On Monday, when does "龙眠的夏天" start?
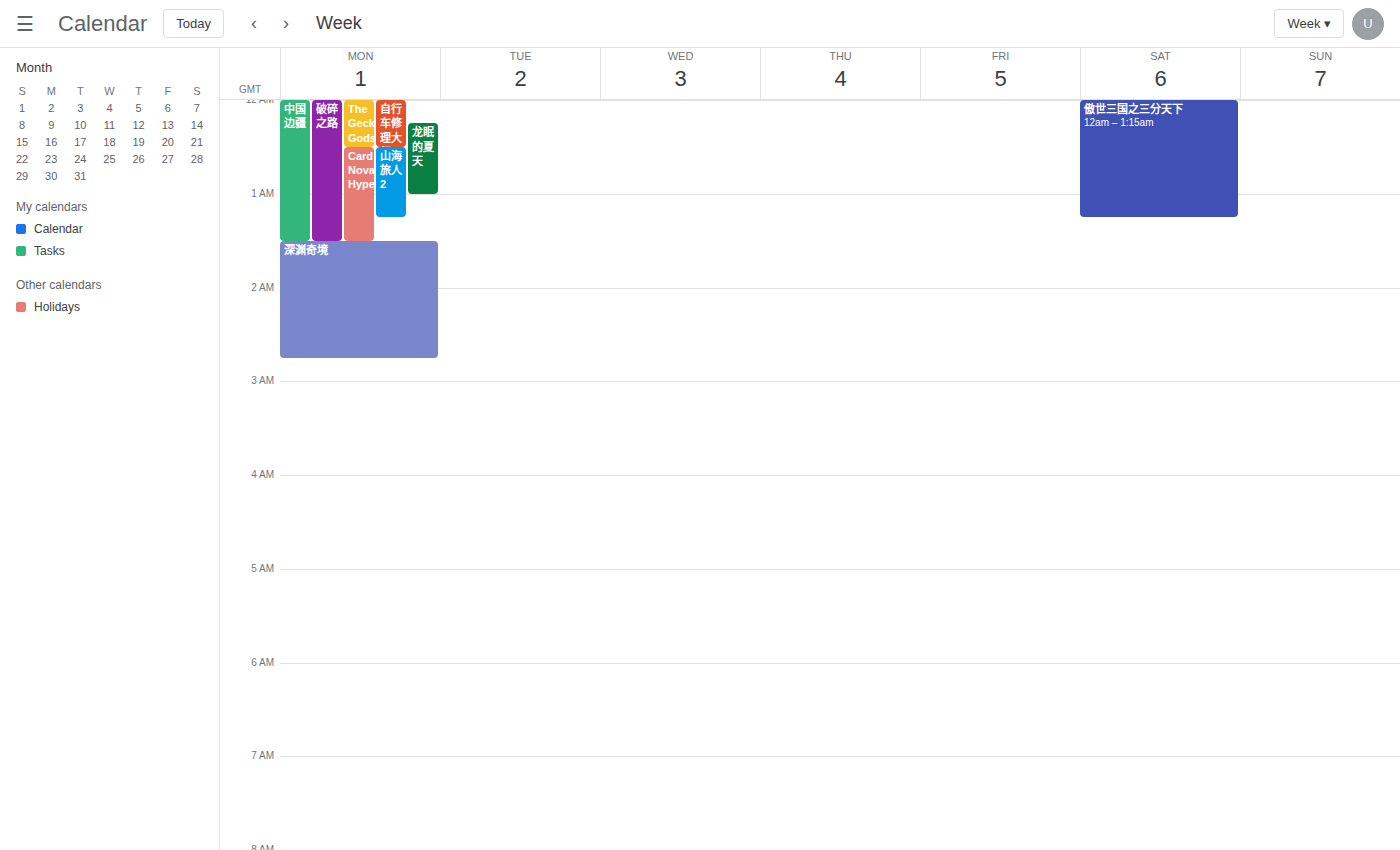
12:15 AM